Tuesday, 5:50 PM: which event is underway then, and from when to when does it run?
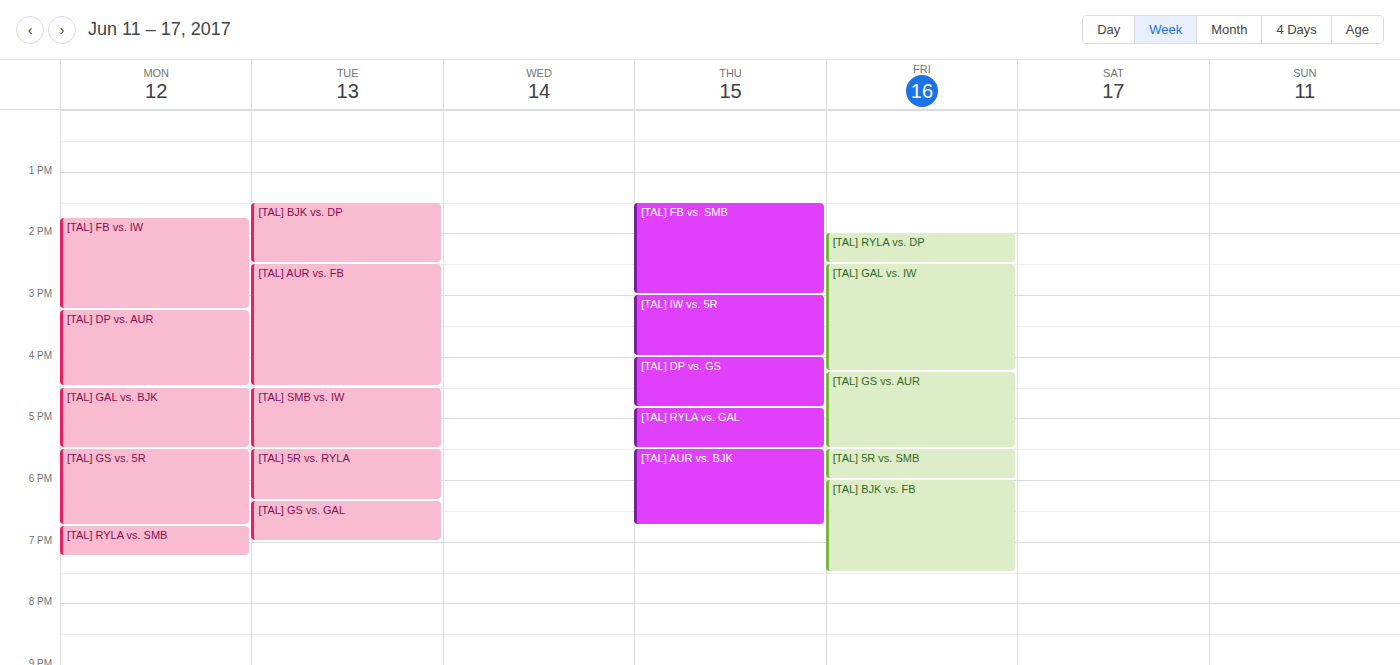
"[TAL] 5R vs. RYLA", 5:30 PM to 6:20 PM